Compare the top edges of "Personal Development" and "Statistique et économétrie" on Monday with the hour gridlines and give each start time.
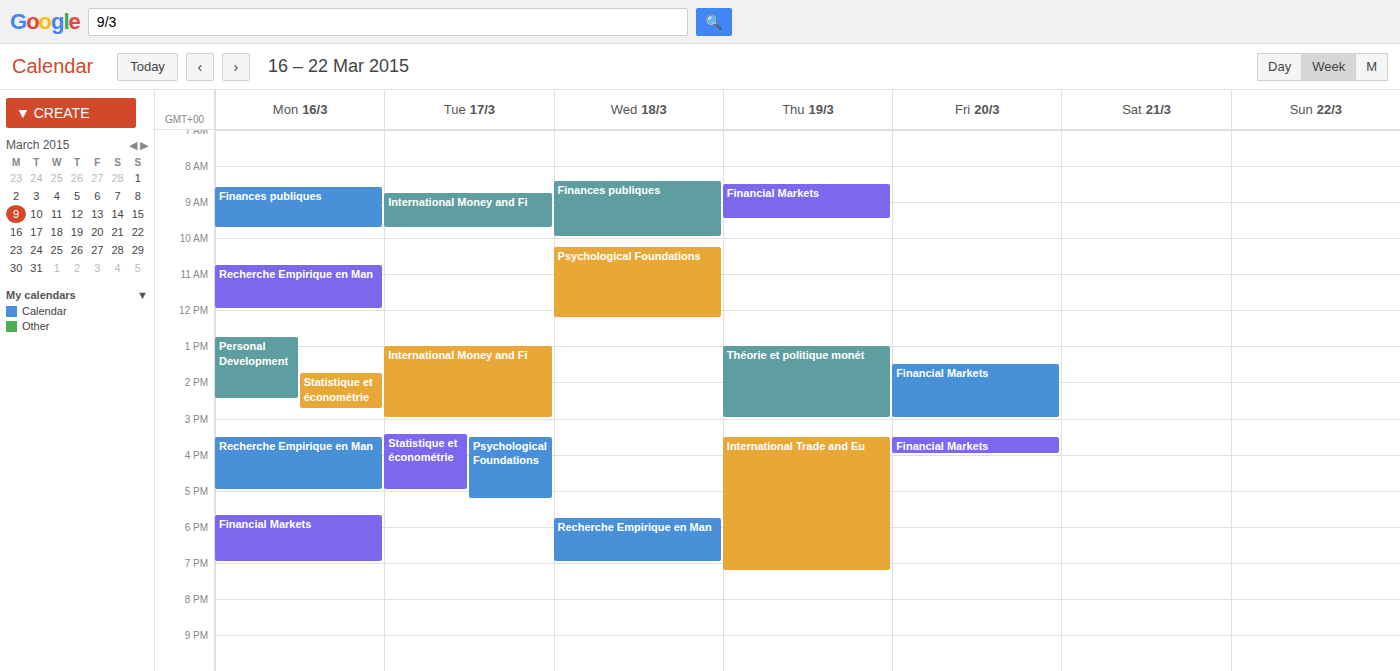
"Personal Development": 12:45 PM, neither: three quarters of the way from the 12 PM line to the 1 PM line. "Statistique et économétrie": 1:45 PM, neither: three quarters of the way from the 1 PM line to the 2 PM line.